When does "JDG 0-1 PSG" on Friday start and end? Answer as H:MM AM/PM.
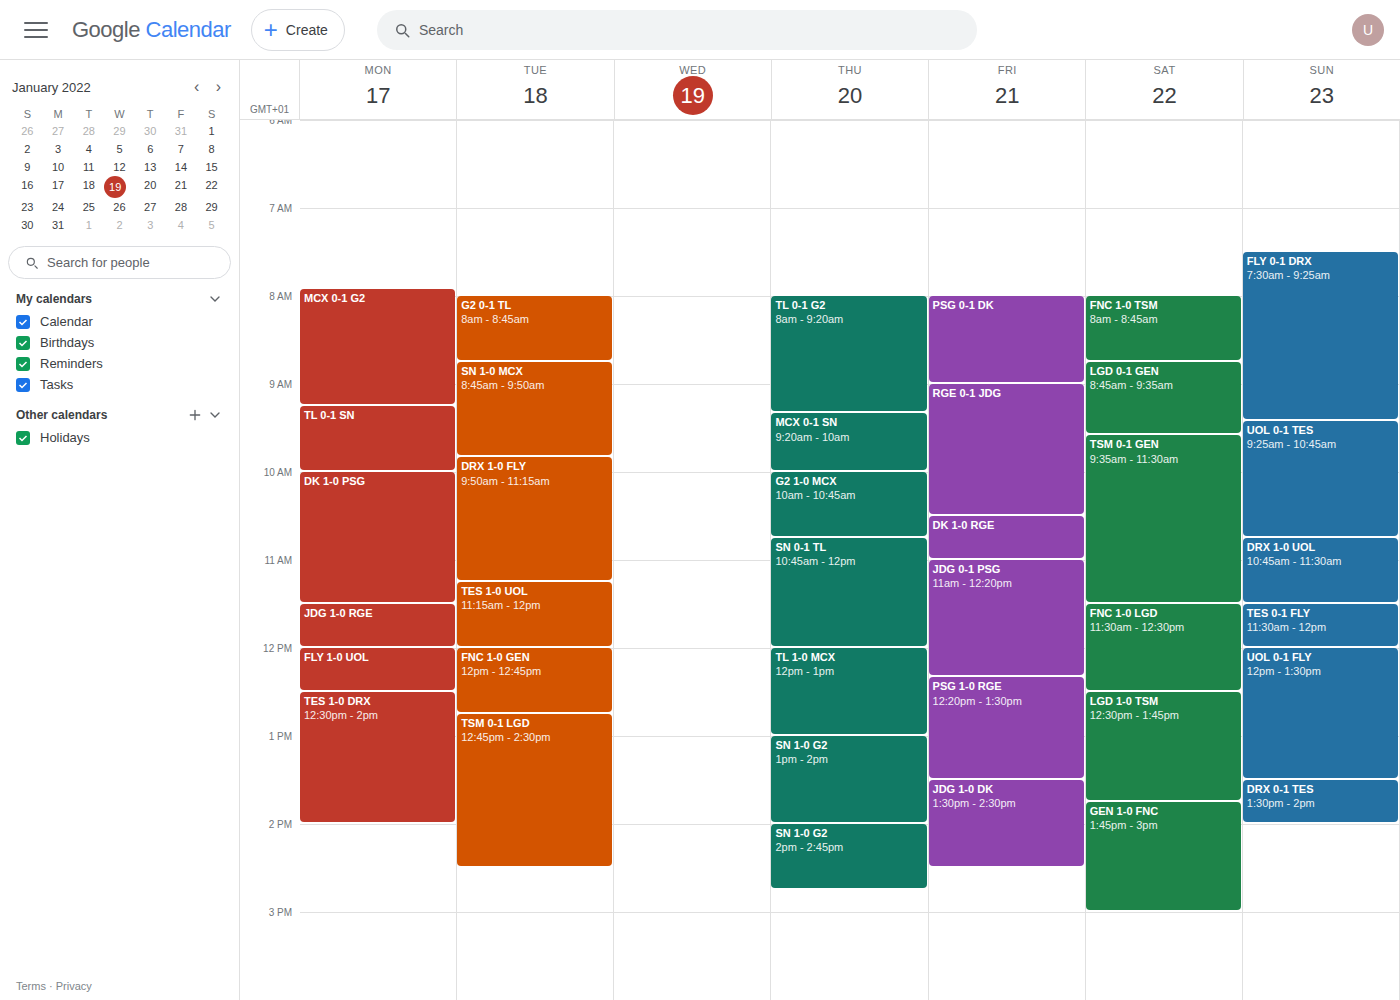
11:00 AM to 12:20 PM